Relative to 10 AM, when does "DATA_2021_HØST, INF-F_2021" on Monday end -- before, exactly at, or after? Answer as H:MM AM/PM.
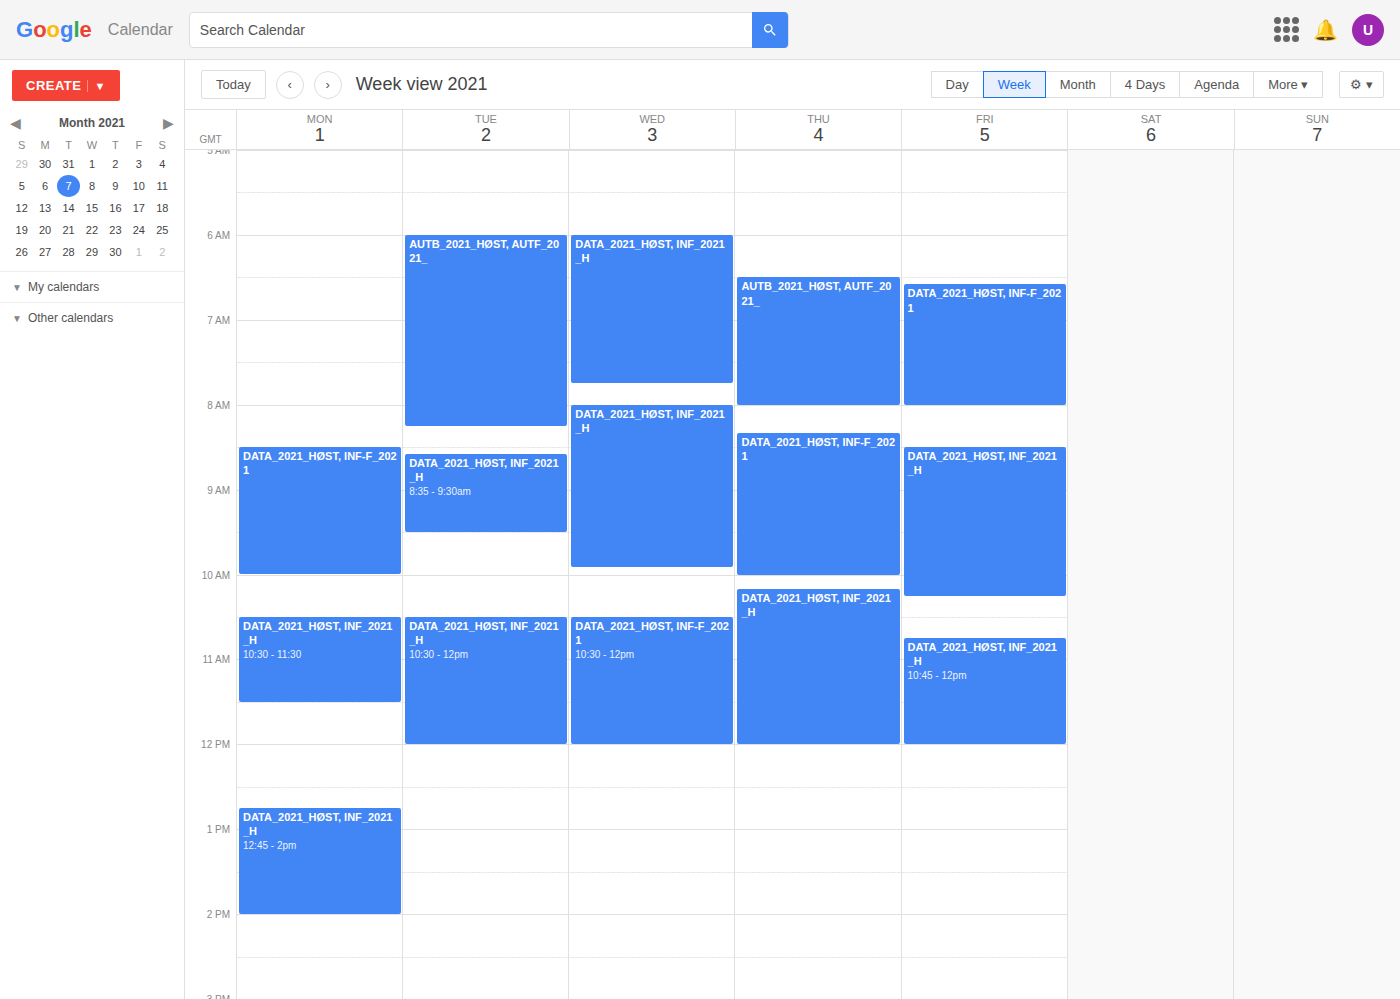
10:00 AM -- exactly at 10 AM, on the 10 AM line.